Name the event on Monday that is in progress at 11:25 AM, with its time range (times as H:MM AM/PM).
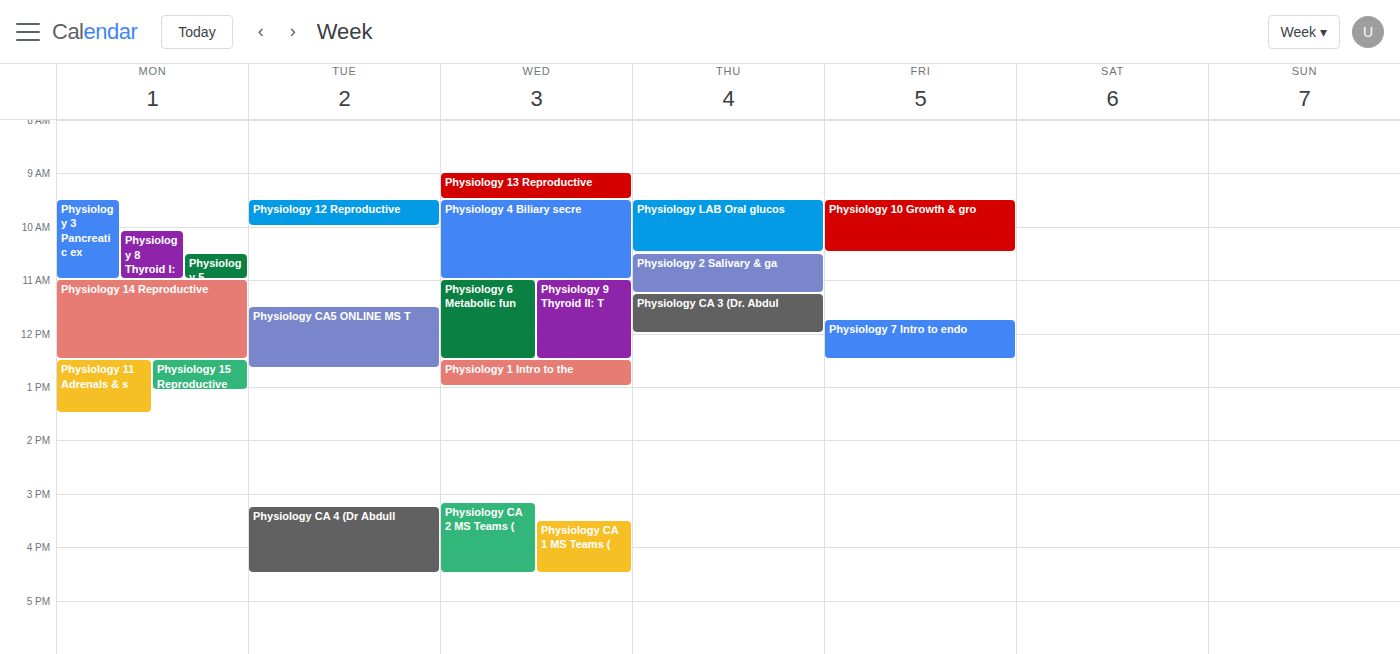
"Physiology 14 Reproductive", 11:00 AM to 12:30 PM